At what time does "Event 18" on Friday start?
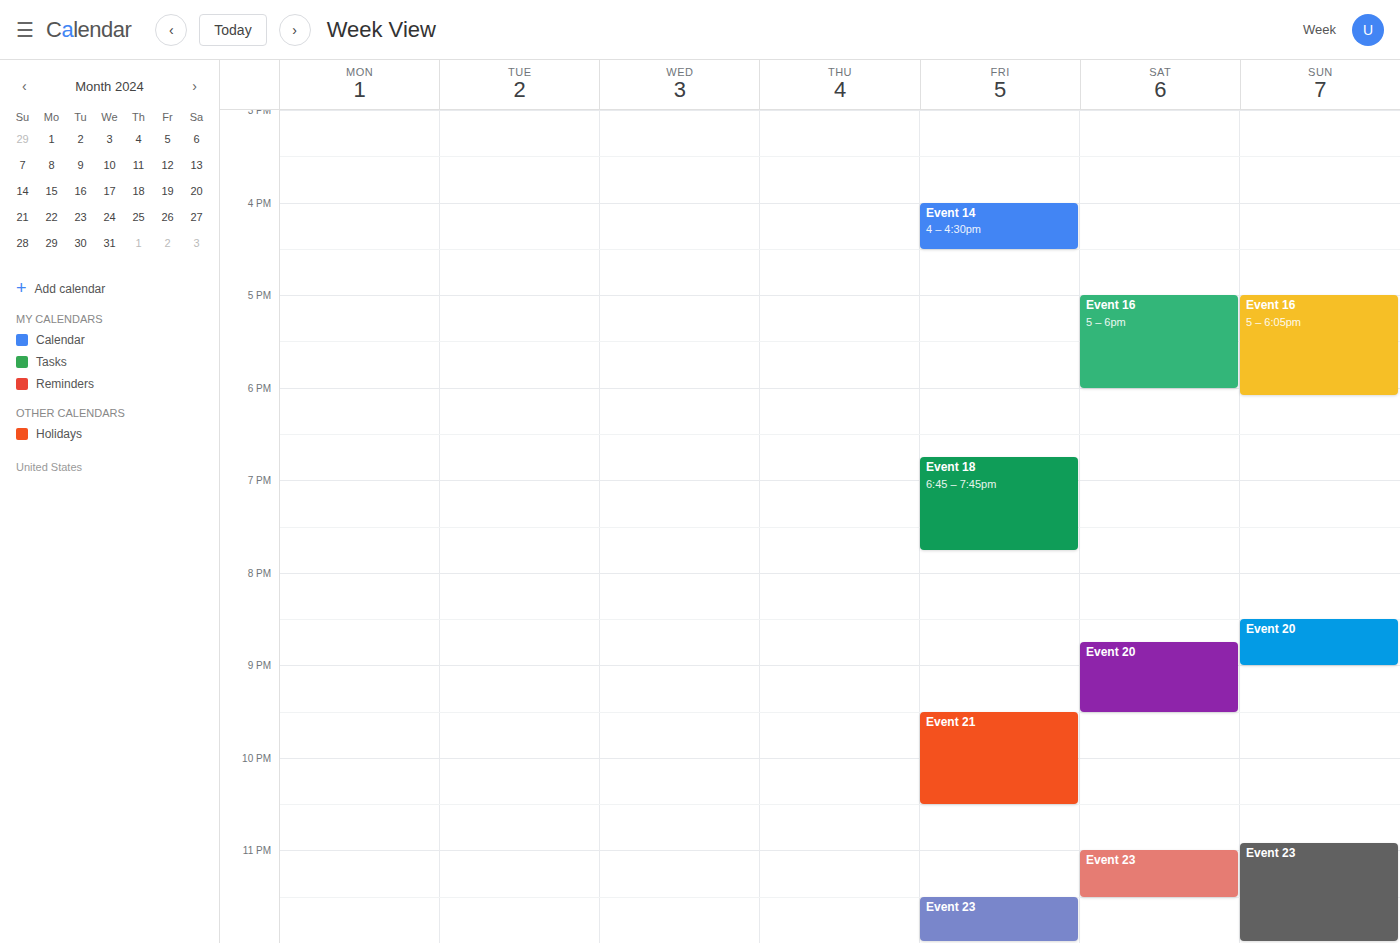
6:45 PM